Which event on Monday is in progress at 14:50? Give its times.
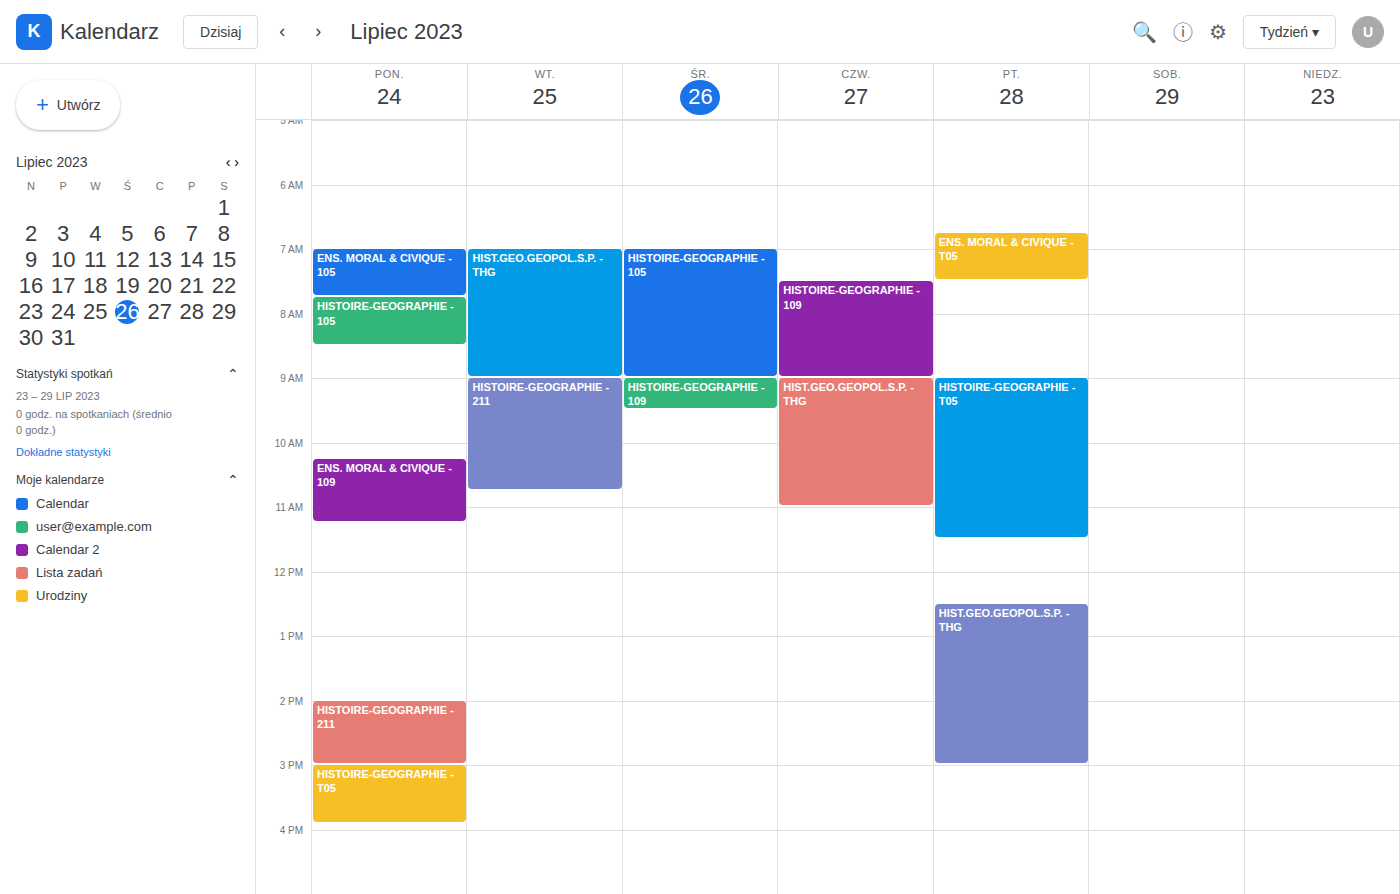
"HISTOIRE-GEOGRAPHIE - 211", 14:00 to 15:00